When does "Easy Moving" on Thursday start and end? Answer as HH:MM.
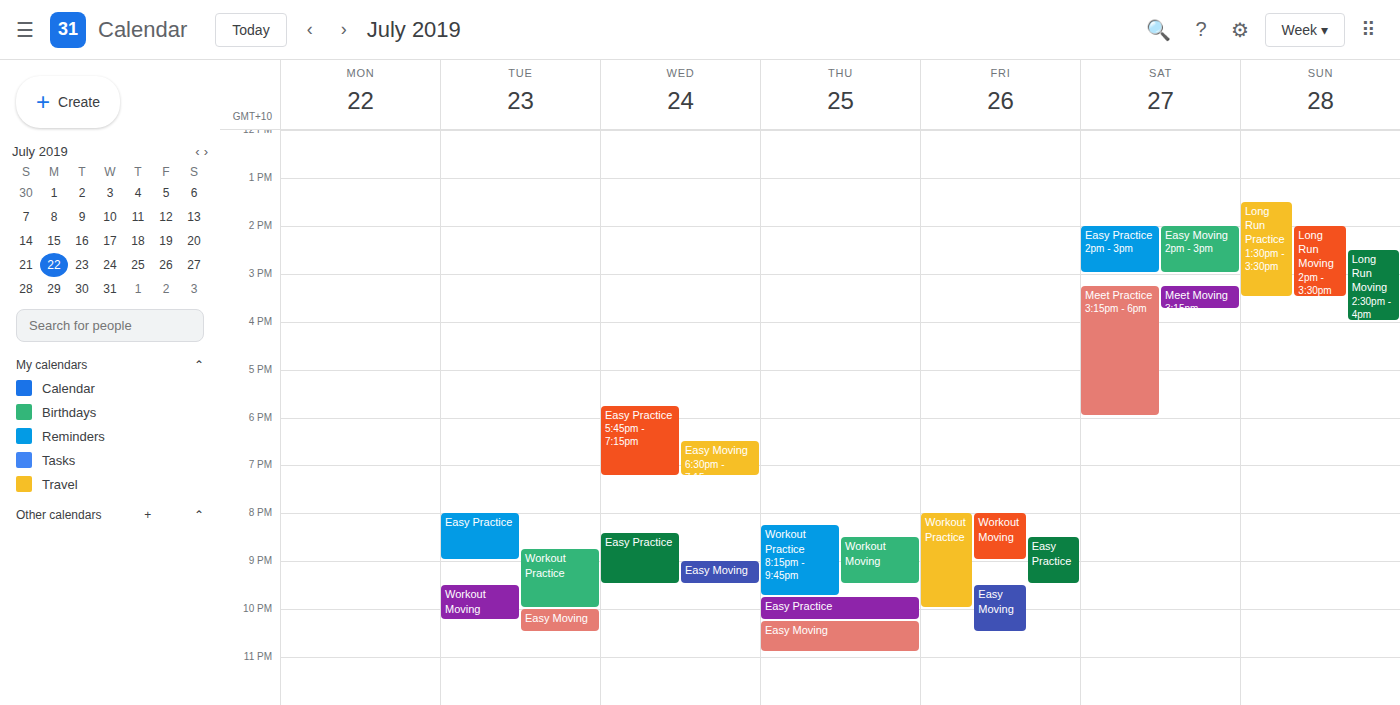
22:15 to 22:55